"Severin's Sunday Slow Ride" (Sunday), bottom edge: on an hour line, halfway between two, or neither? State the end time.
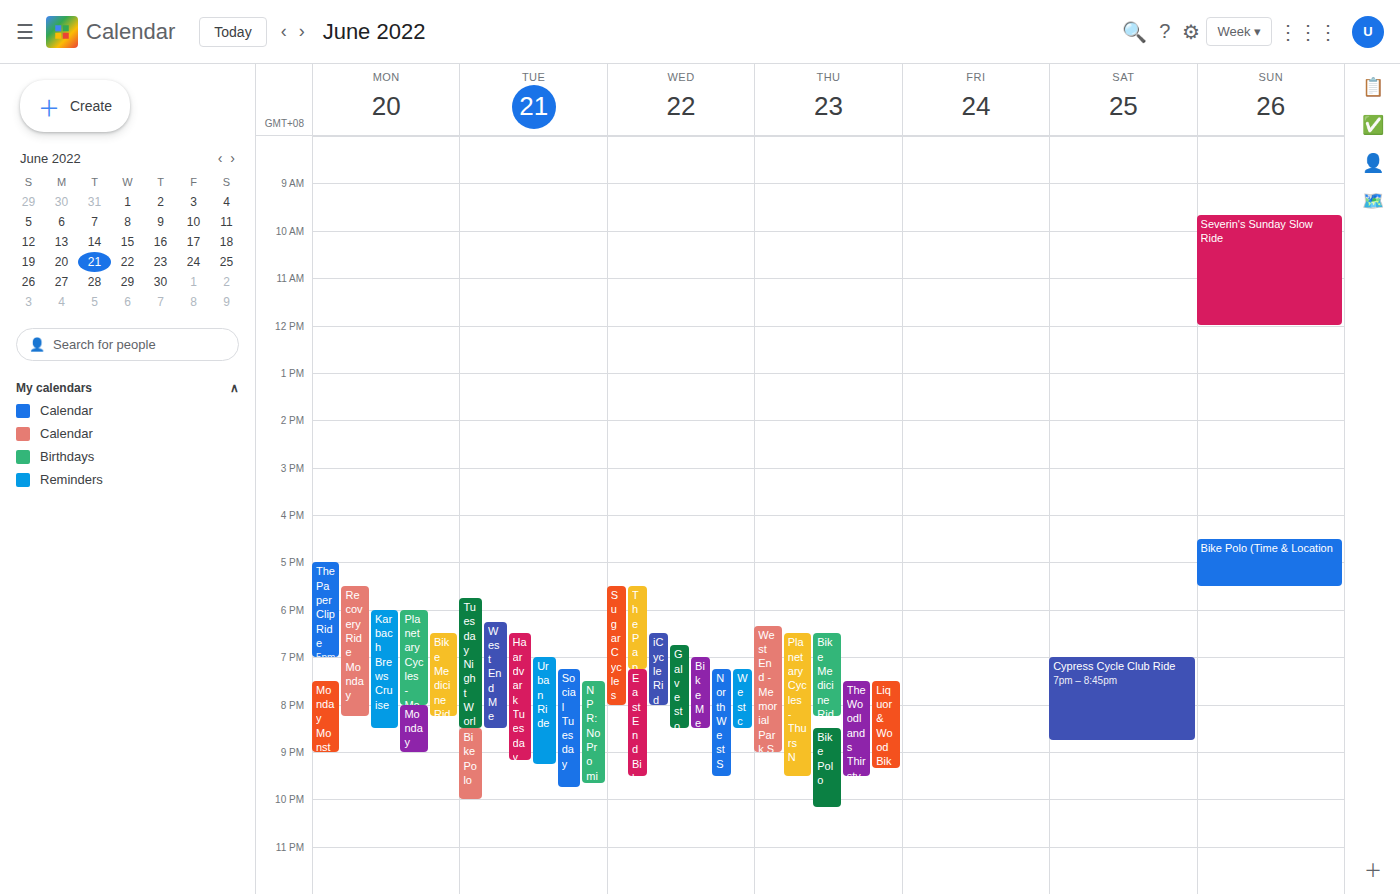
12:00 PM -- exactly on the 12 PM line.